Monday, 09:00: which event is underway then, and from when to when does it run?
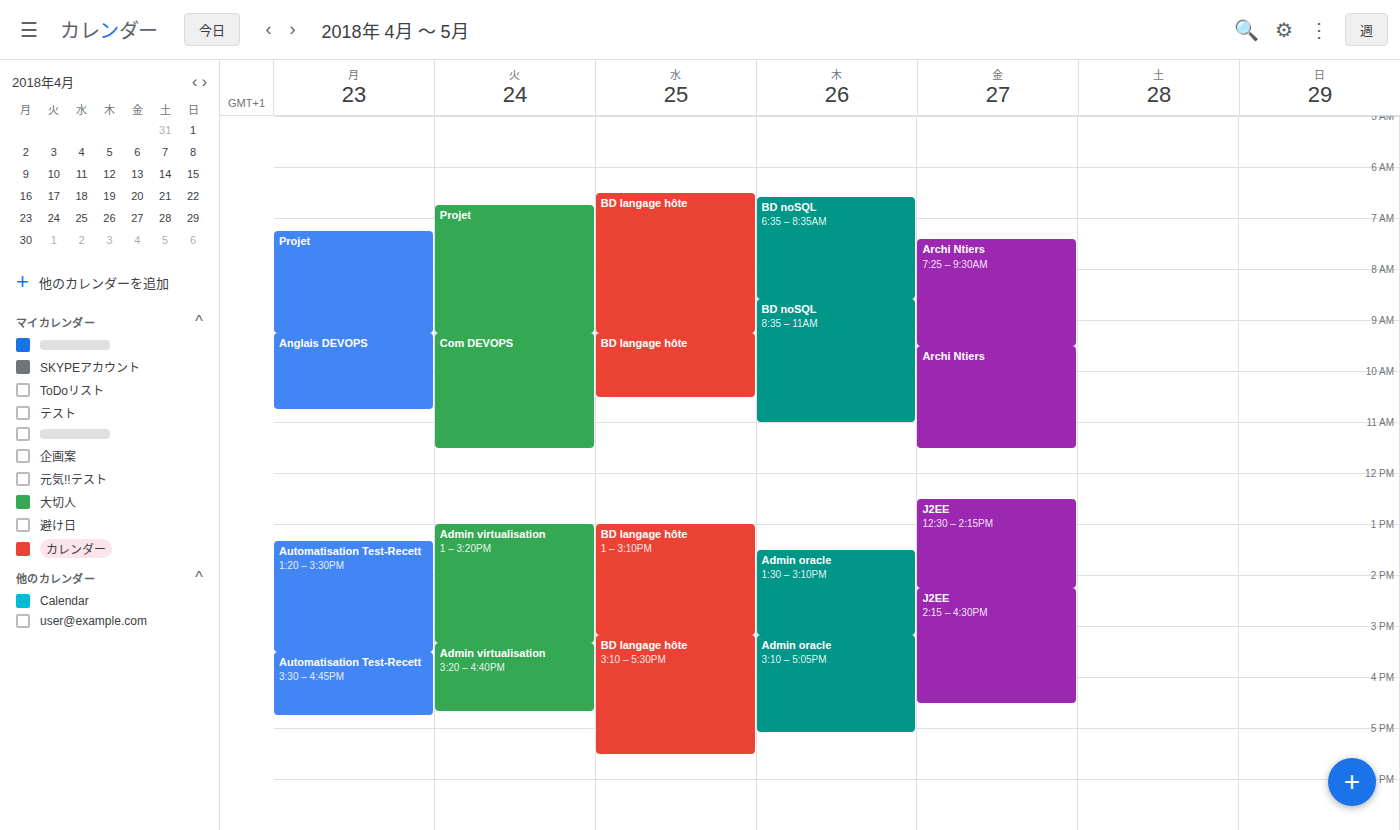
"Projet", 07:15 to 09:15